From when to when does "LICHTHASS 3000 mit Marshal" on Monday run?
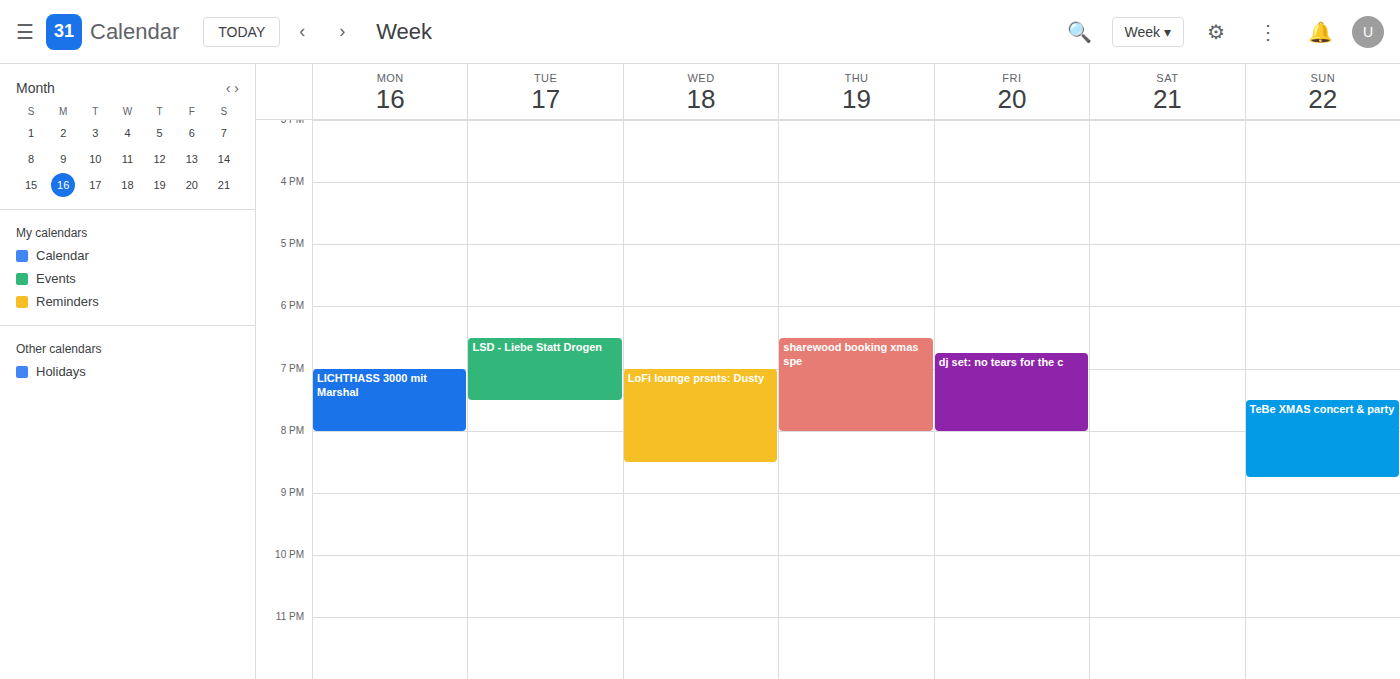
7:00 PM to 8:00 PM